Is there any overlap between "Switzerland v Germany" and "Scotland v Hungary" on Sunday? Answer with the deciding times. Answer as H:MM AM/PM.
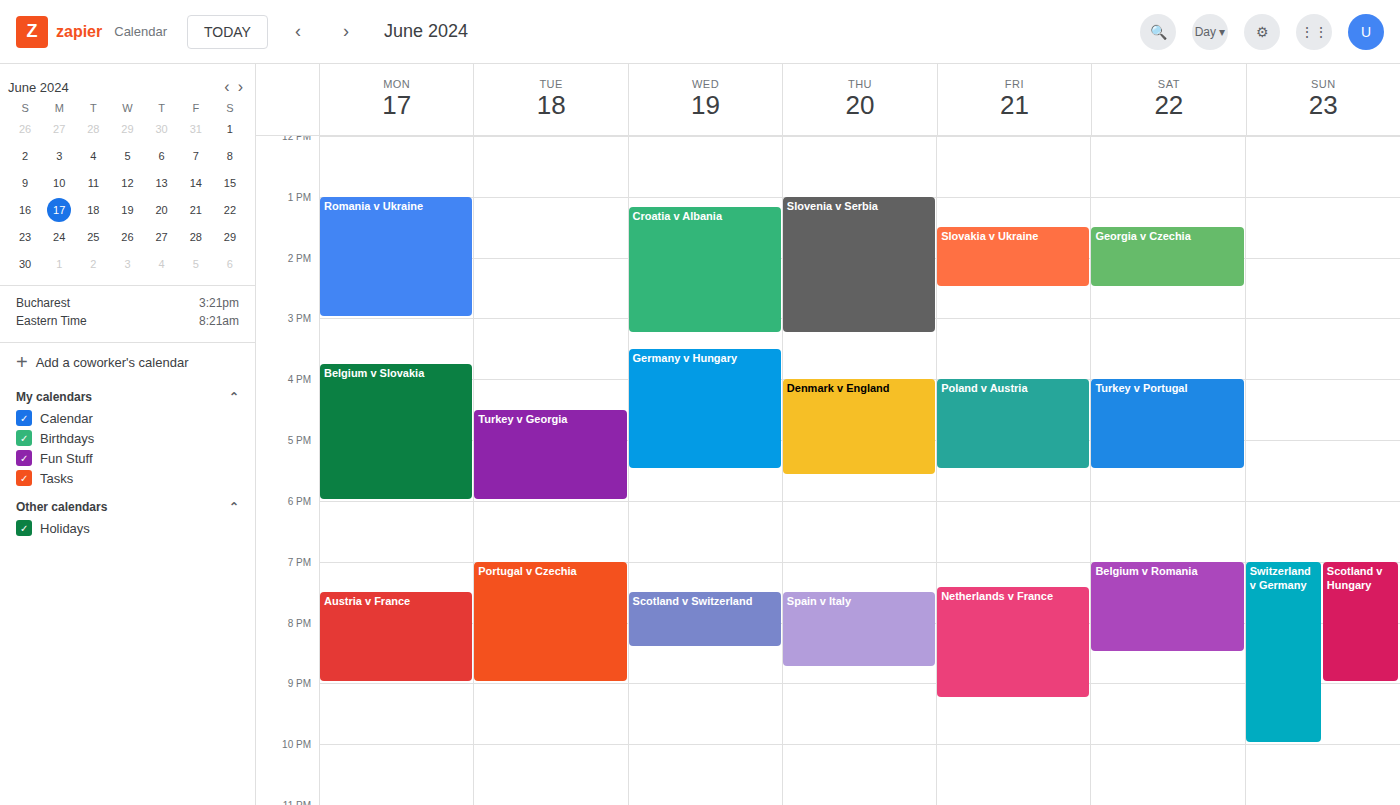
"Scotland v Hungary" runs 7:00 PM to 9:00 PM, inside "Switzerland v Germany" -- they overlap.